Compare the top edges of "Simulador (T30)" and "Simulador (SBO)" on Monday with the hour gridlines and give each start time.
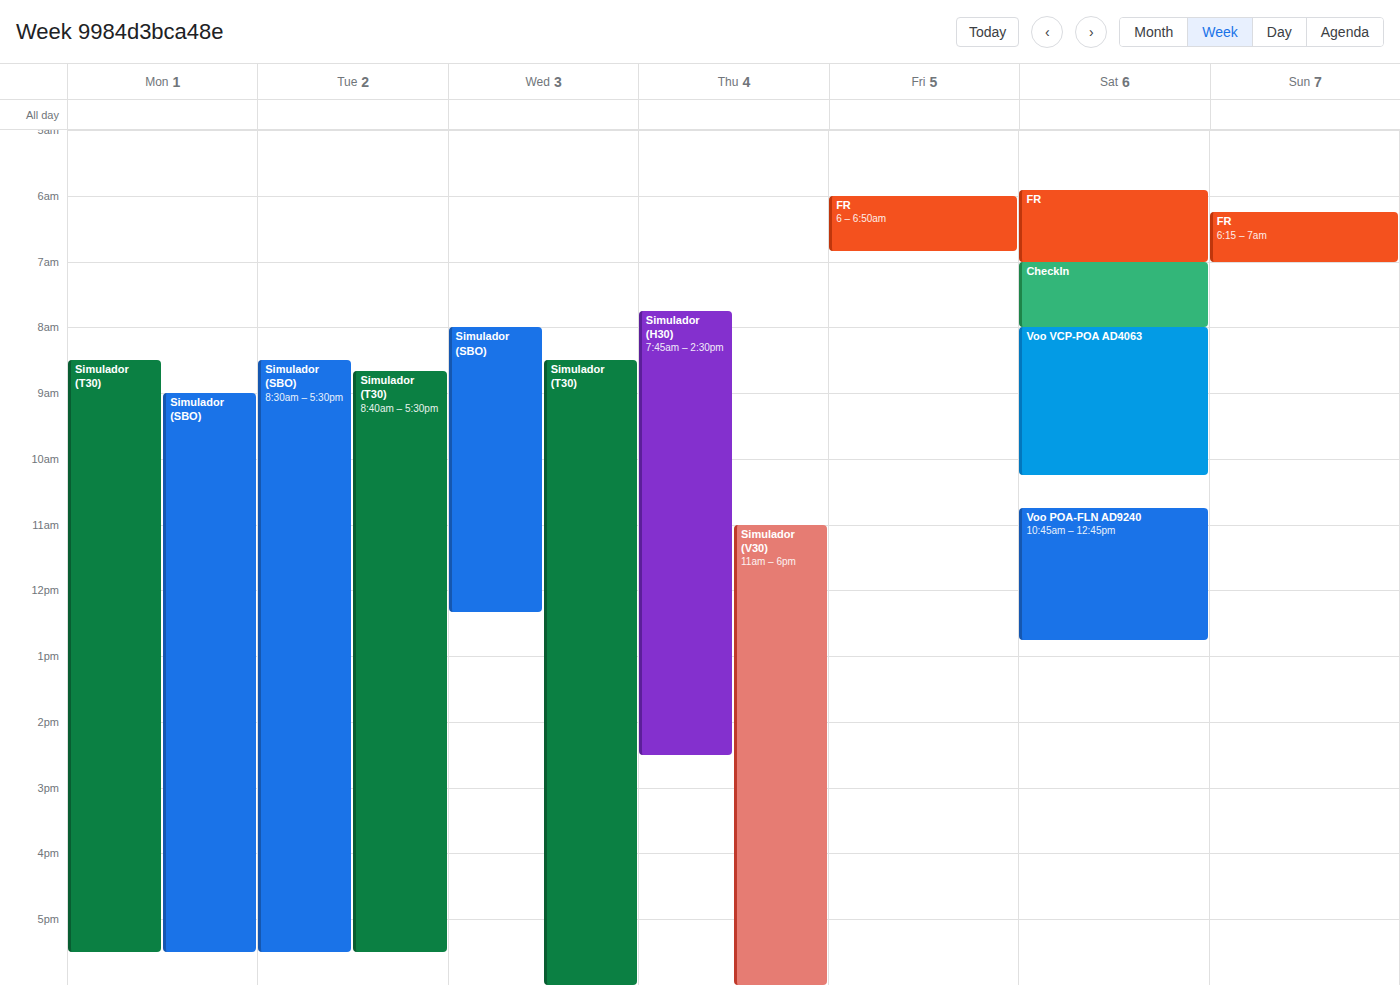
"Simulador (T30)": 8:30 AM, halfway between the 8 AM and 9 AM lines. "Simulador (SBO)": 9:00 AM, exactly on the 9 AM line.